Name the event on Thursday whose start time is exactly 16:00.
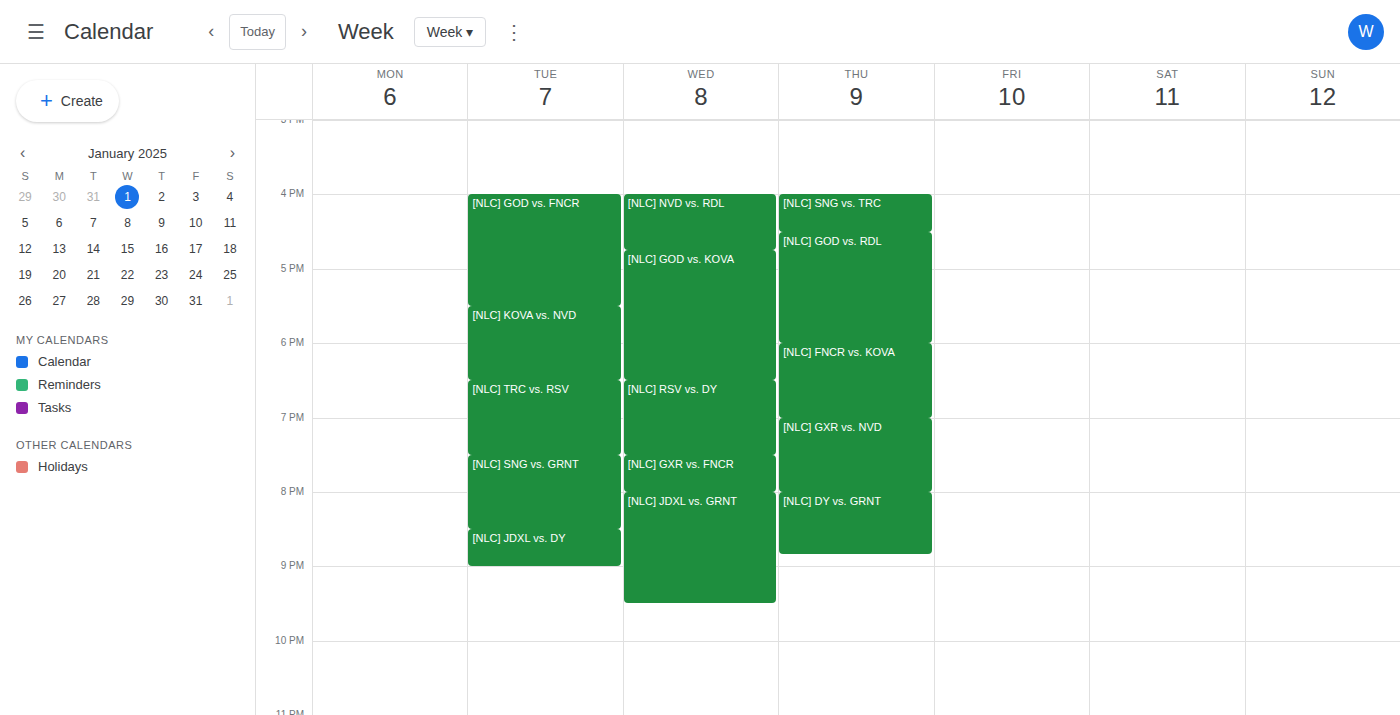
"[NLC] SNG vs. TRC"